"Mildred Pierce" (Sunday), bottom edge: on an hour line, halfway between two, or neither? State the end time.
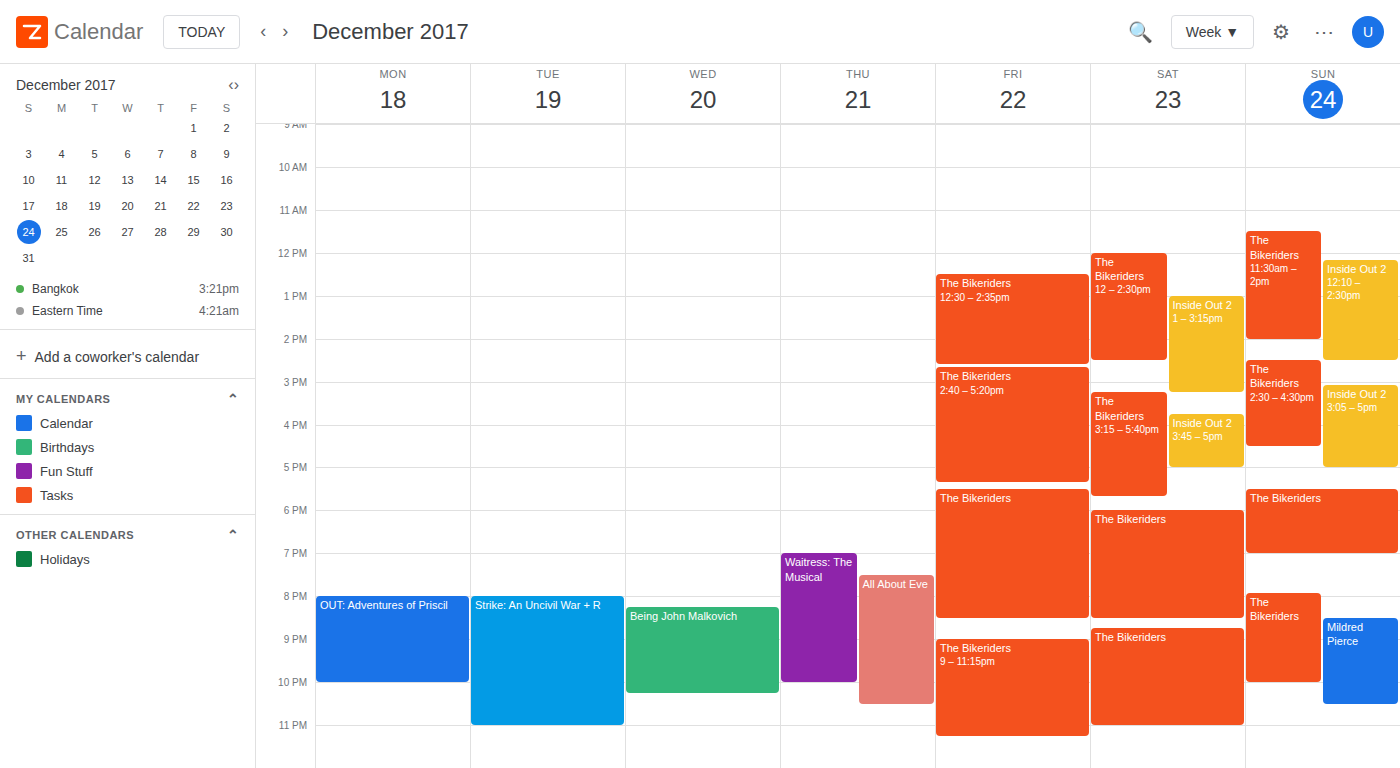
10:30 PM -- halfway between the 10 PM and 11 PM lines.